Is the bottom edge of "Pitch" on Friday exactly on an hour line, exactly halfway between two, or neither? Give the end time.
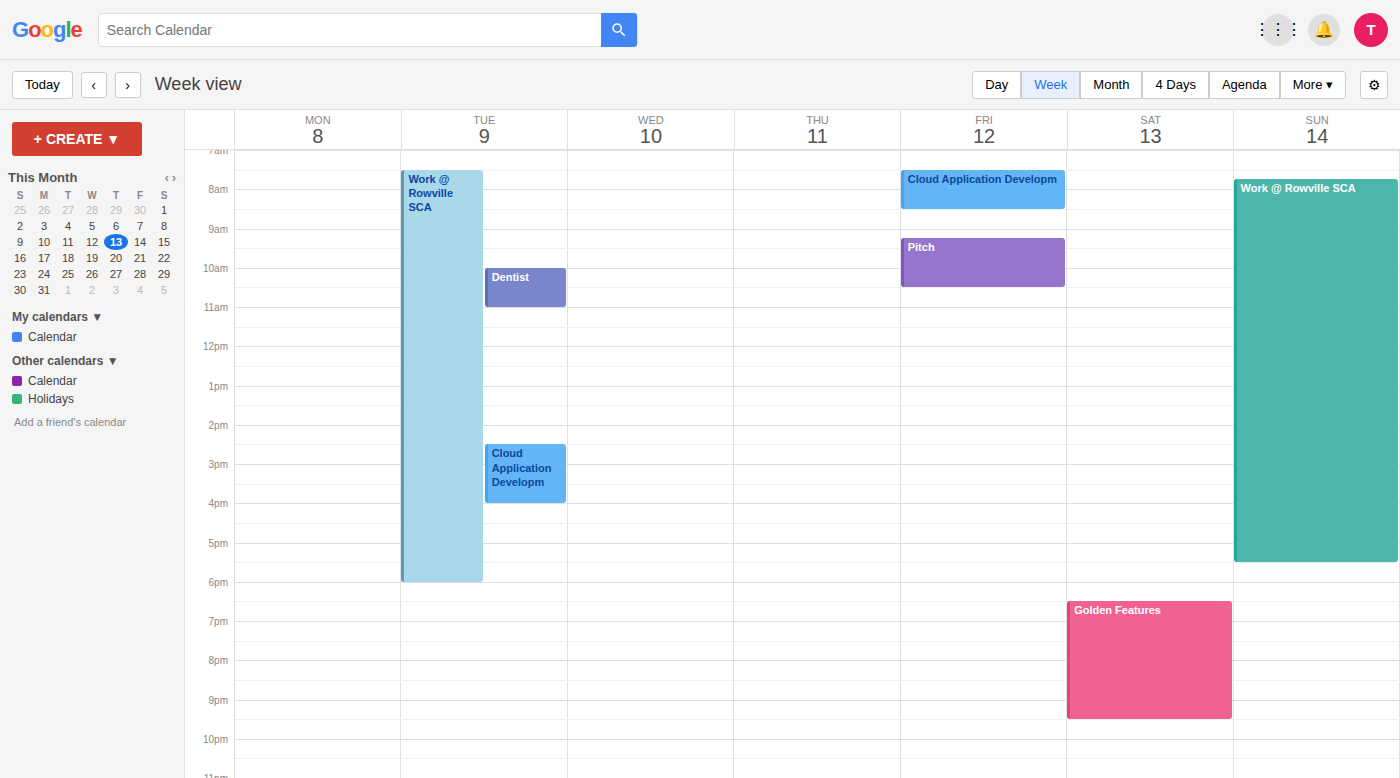
10:30 AM -- halfway between the 10 AM and 11 AM lines.